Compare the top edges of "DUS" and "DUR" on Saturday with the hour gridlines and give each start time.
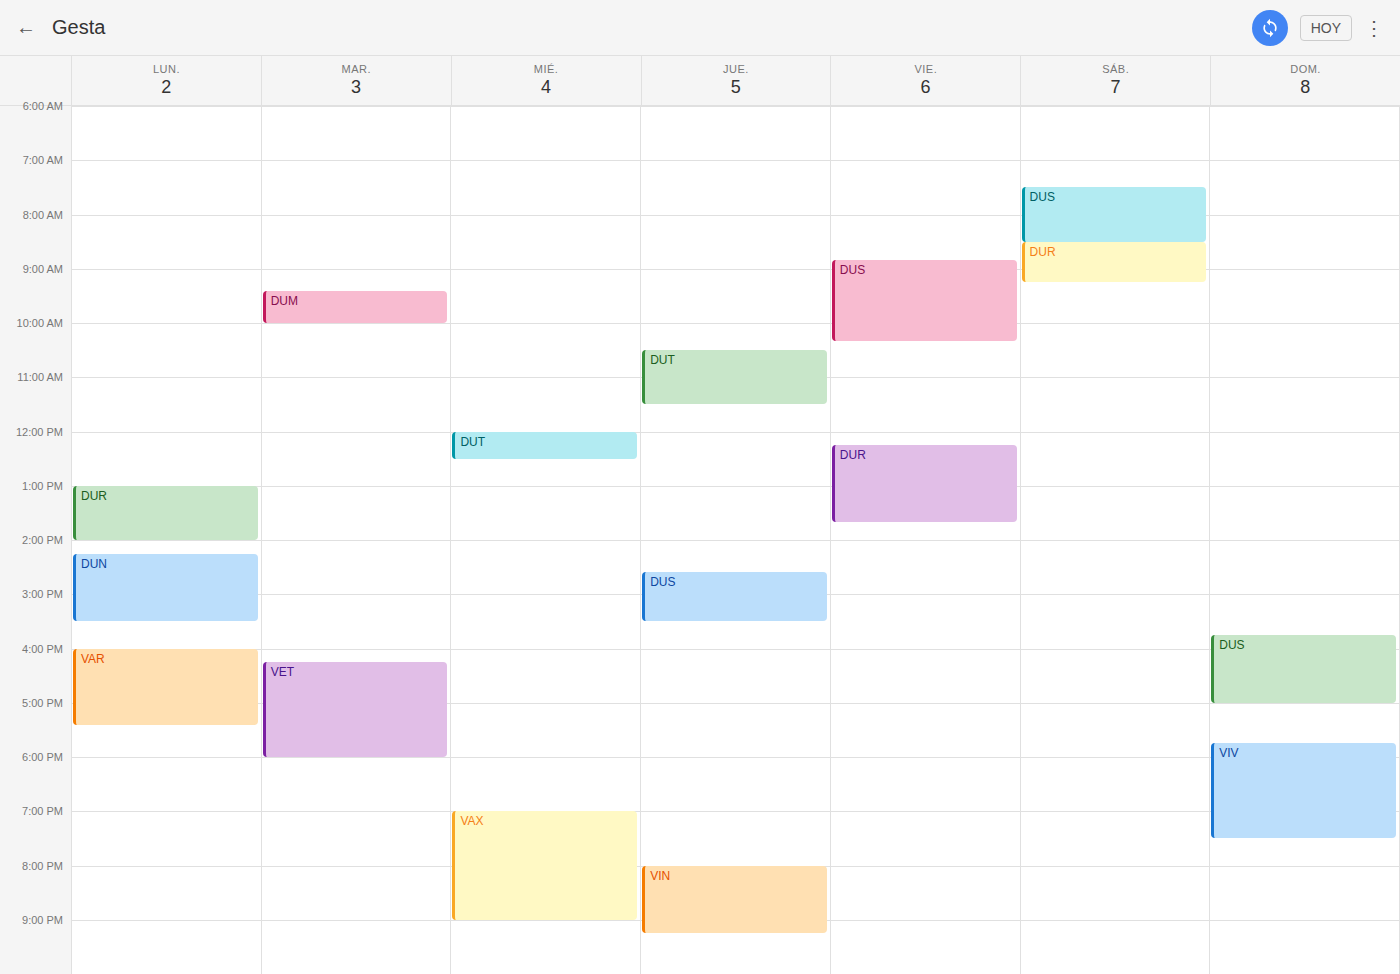
"DUS": 07:30, halfway between the 07:00 and 08:00 lines. "DUR": 08:30, halfway between the 08:00 and 09:00 lines.